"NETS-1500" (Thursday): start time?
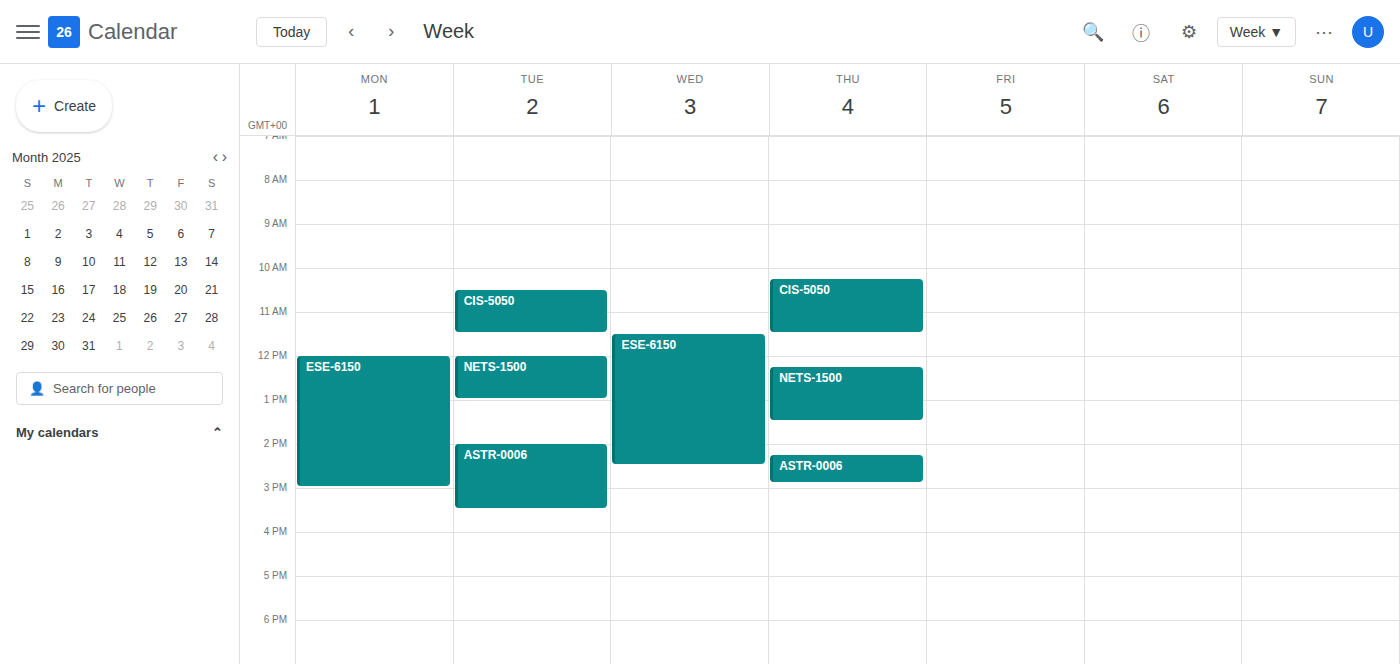
12:15 PM